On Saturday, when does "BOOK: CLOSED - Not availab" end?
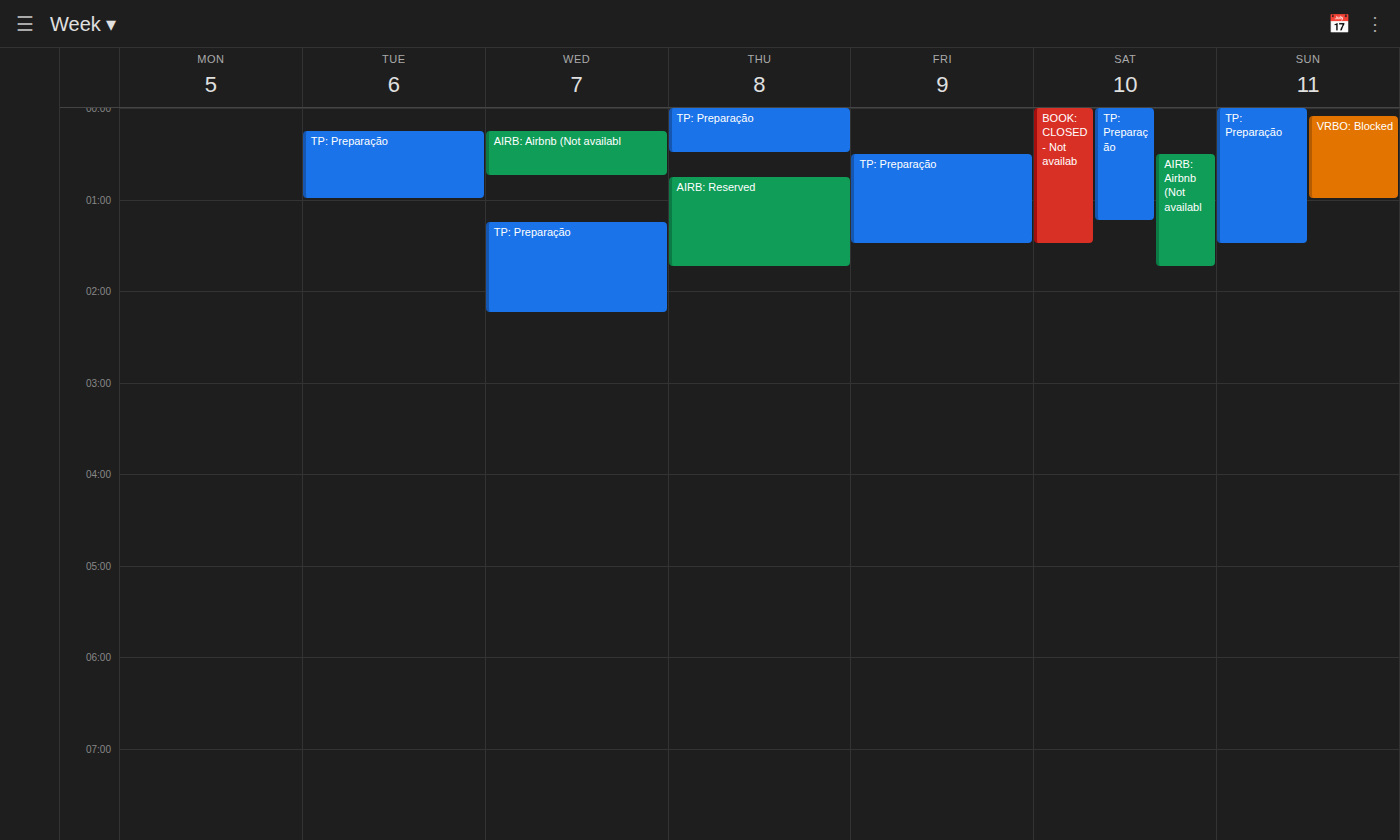
1:30 AM